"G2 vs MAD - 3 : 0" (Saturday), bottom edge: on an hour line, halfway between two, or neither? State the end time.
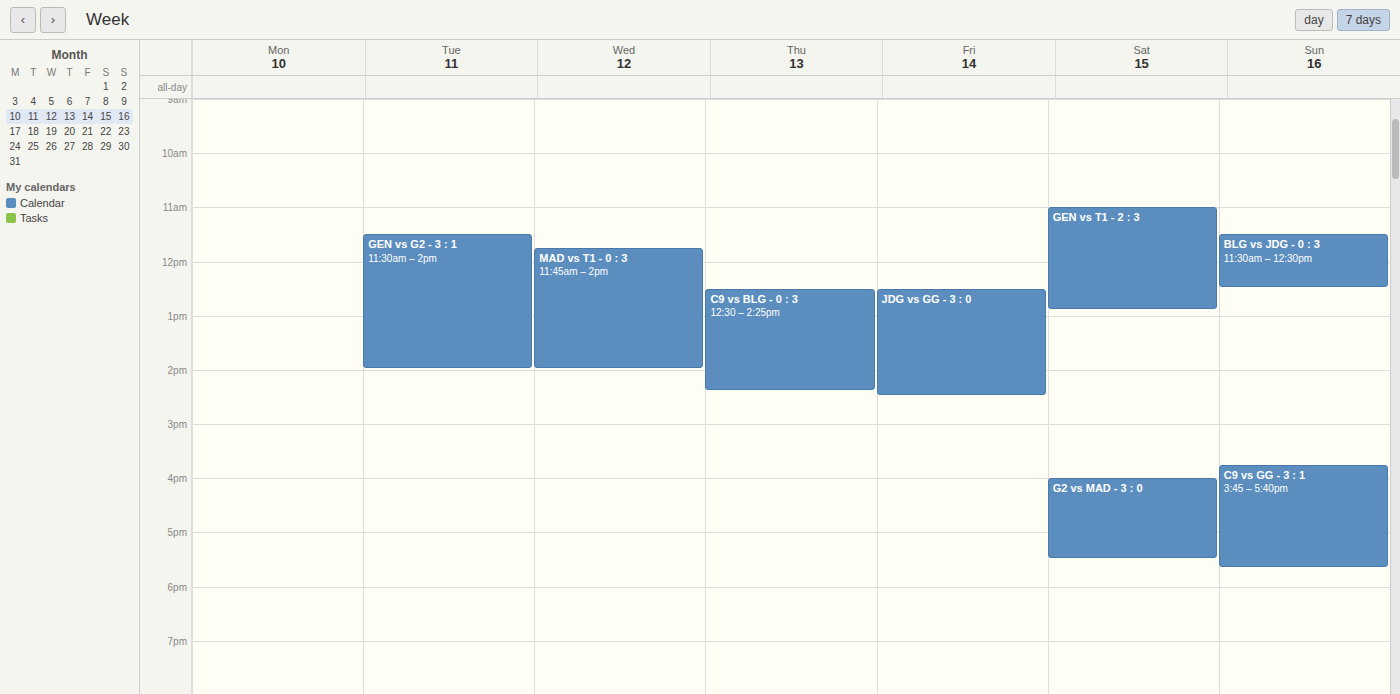
5:30 PM -- halfway between the 5 PM and 6 PM lines.